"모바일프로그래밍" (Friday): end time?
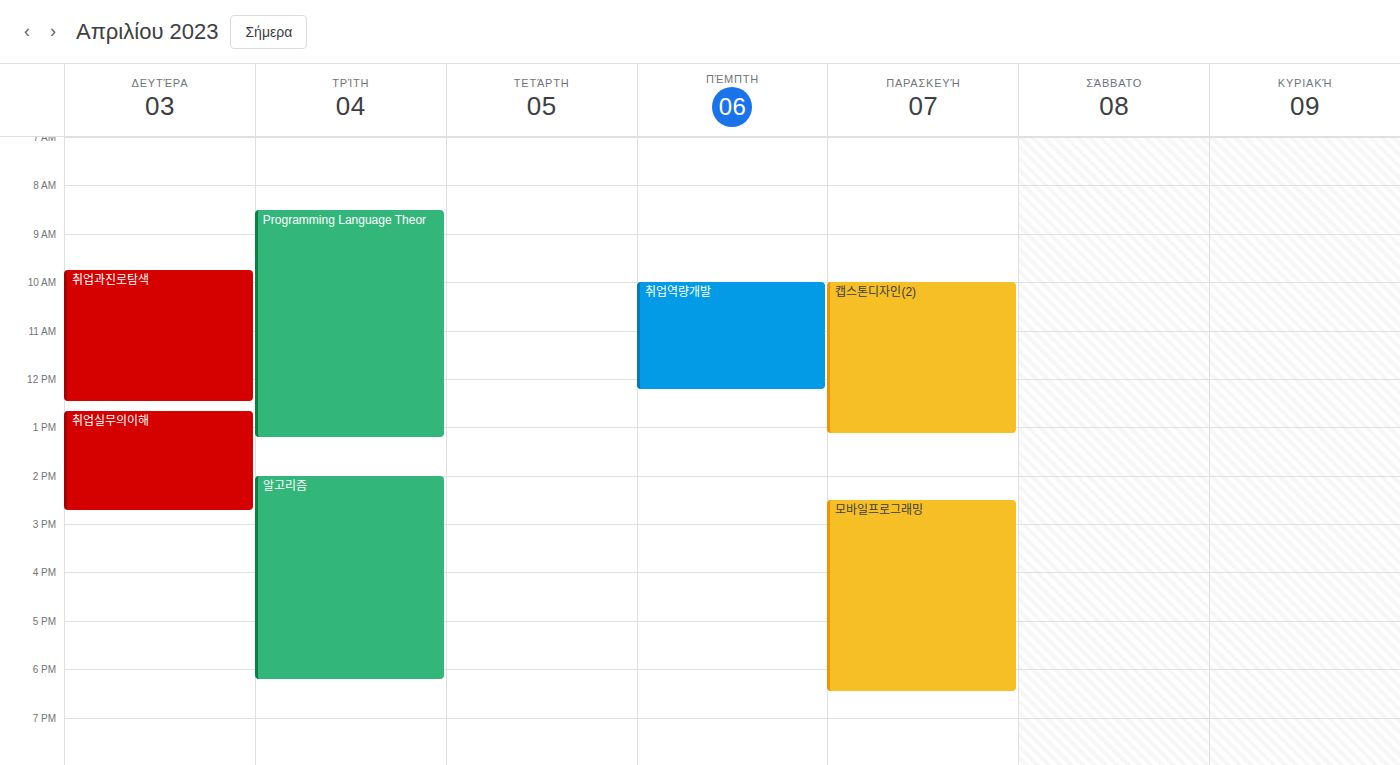
6:30 PM